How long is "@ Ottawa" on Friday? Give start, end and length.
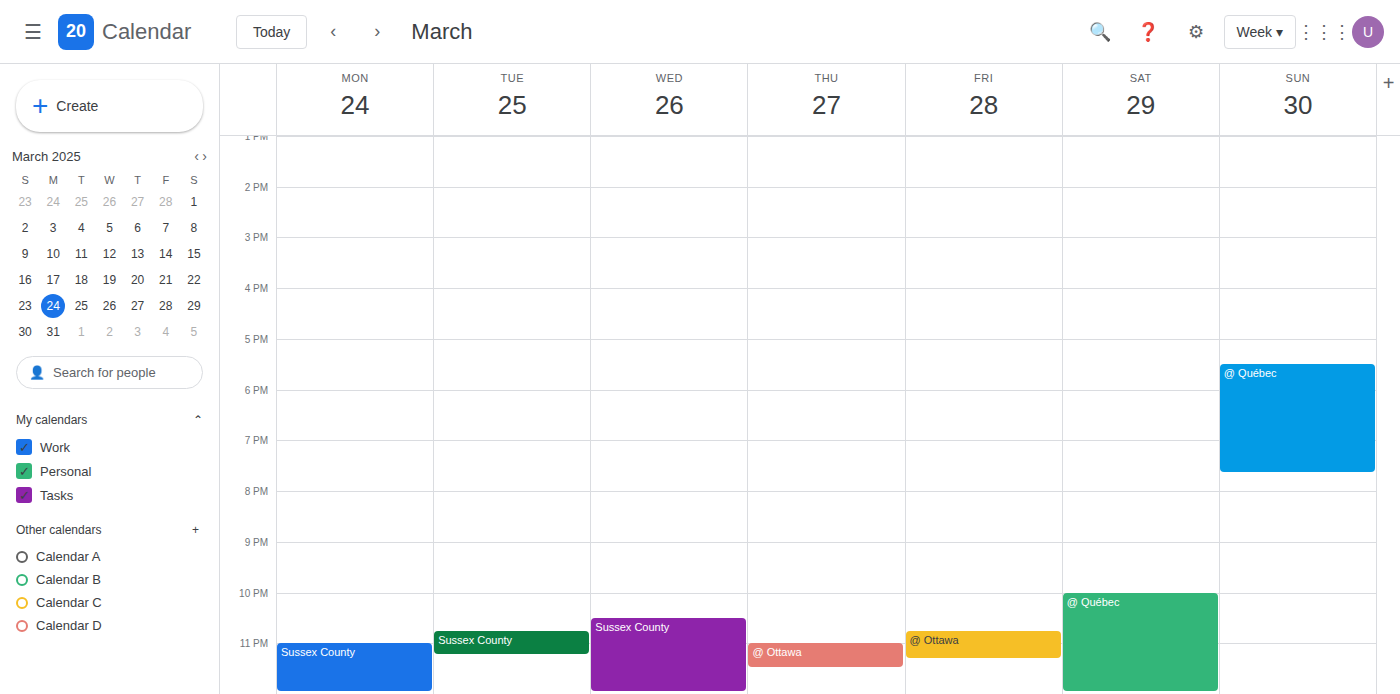
10:45 PM to 11:20 PM, 35 minutes